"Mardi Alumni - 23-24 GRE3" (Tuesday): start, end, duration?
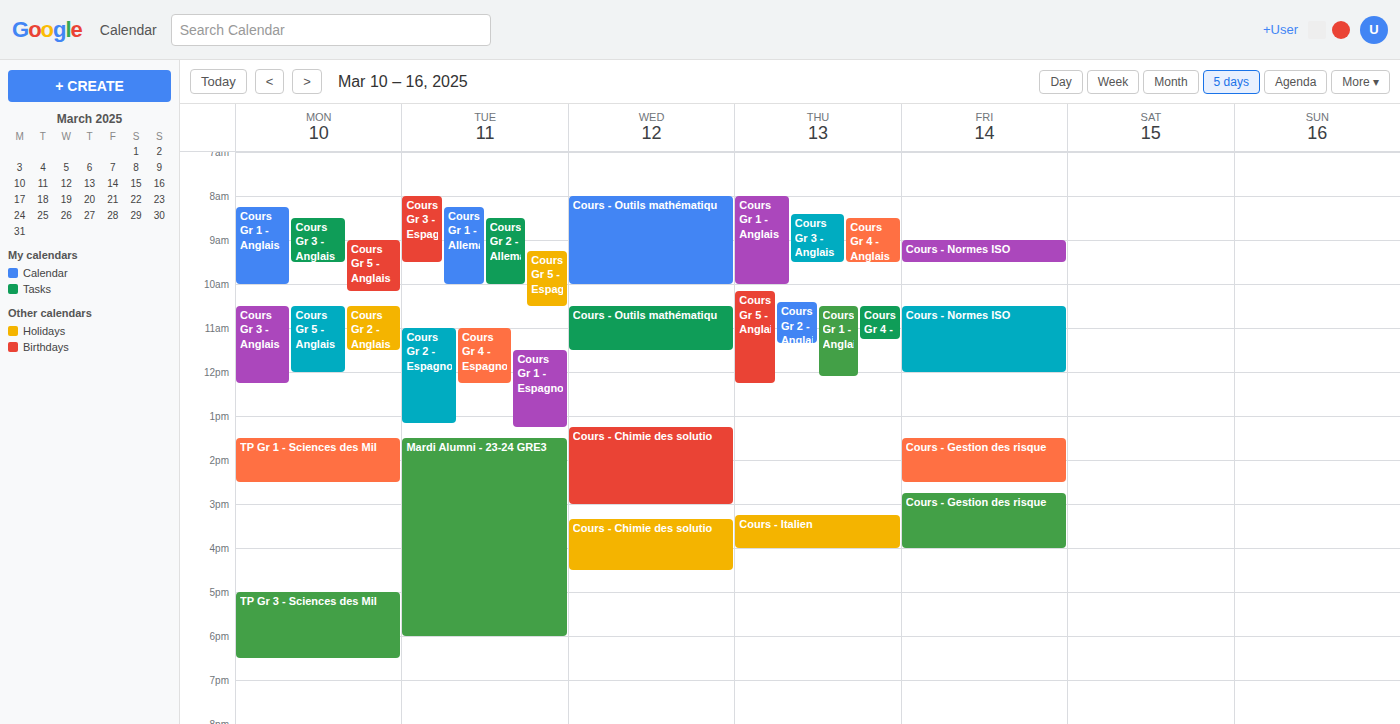
1:30 PM to 6:00 PM, 4 hours 30 minutes